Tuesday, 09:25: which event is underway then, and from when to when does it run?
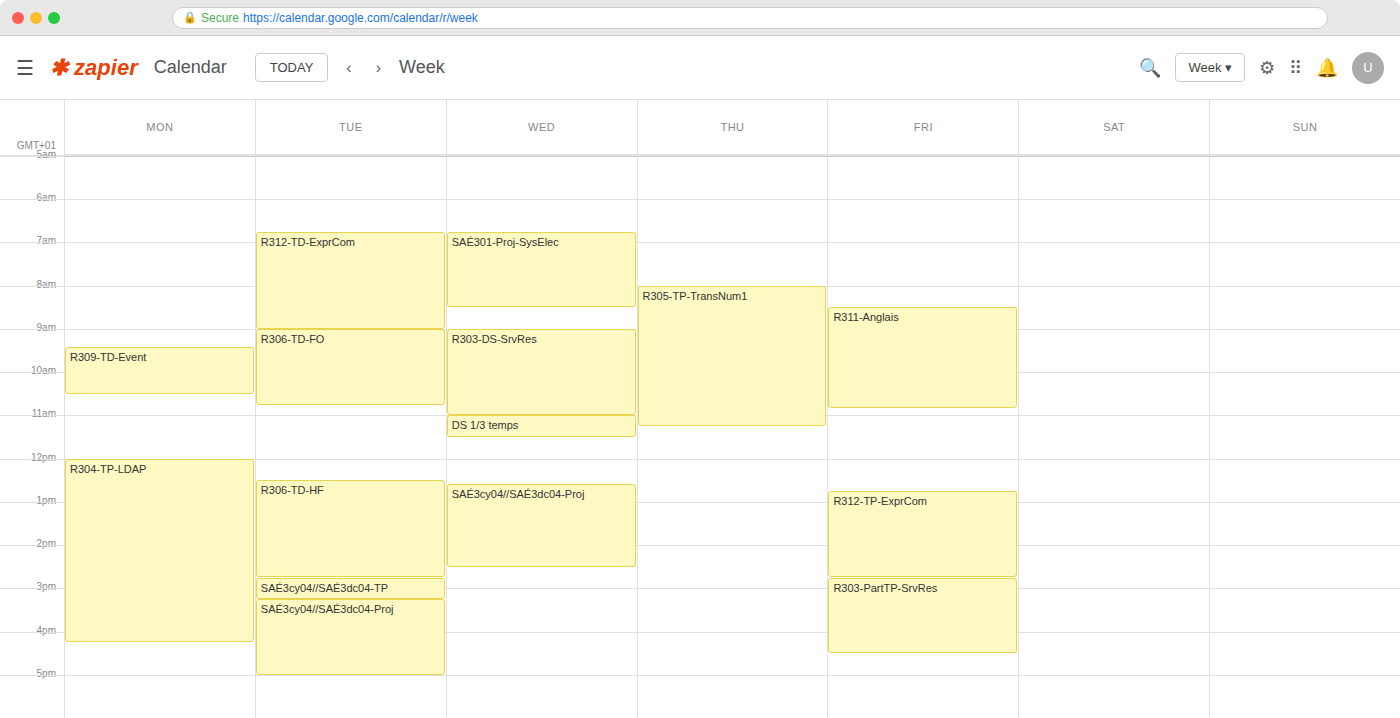
"R306-TD-FO", 09:00 to 10:45